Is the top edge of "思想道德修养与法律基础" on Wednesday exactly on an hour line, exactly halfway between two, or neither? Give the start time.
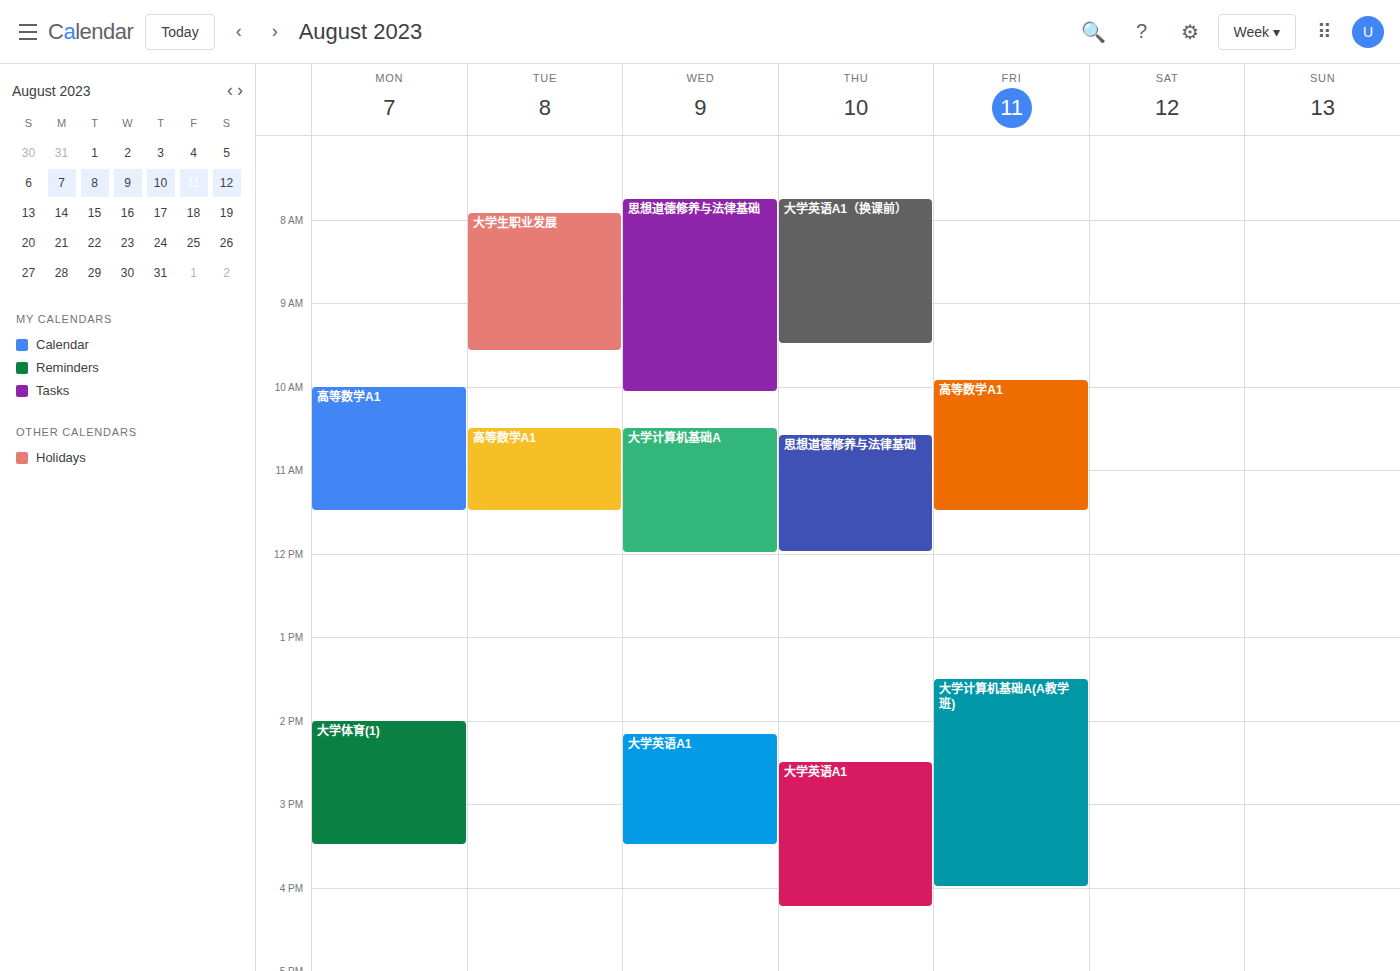
07:45 -- neither: three quarters of the way from the 07:00 line to the 08:00 line.